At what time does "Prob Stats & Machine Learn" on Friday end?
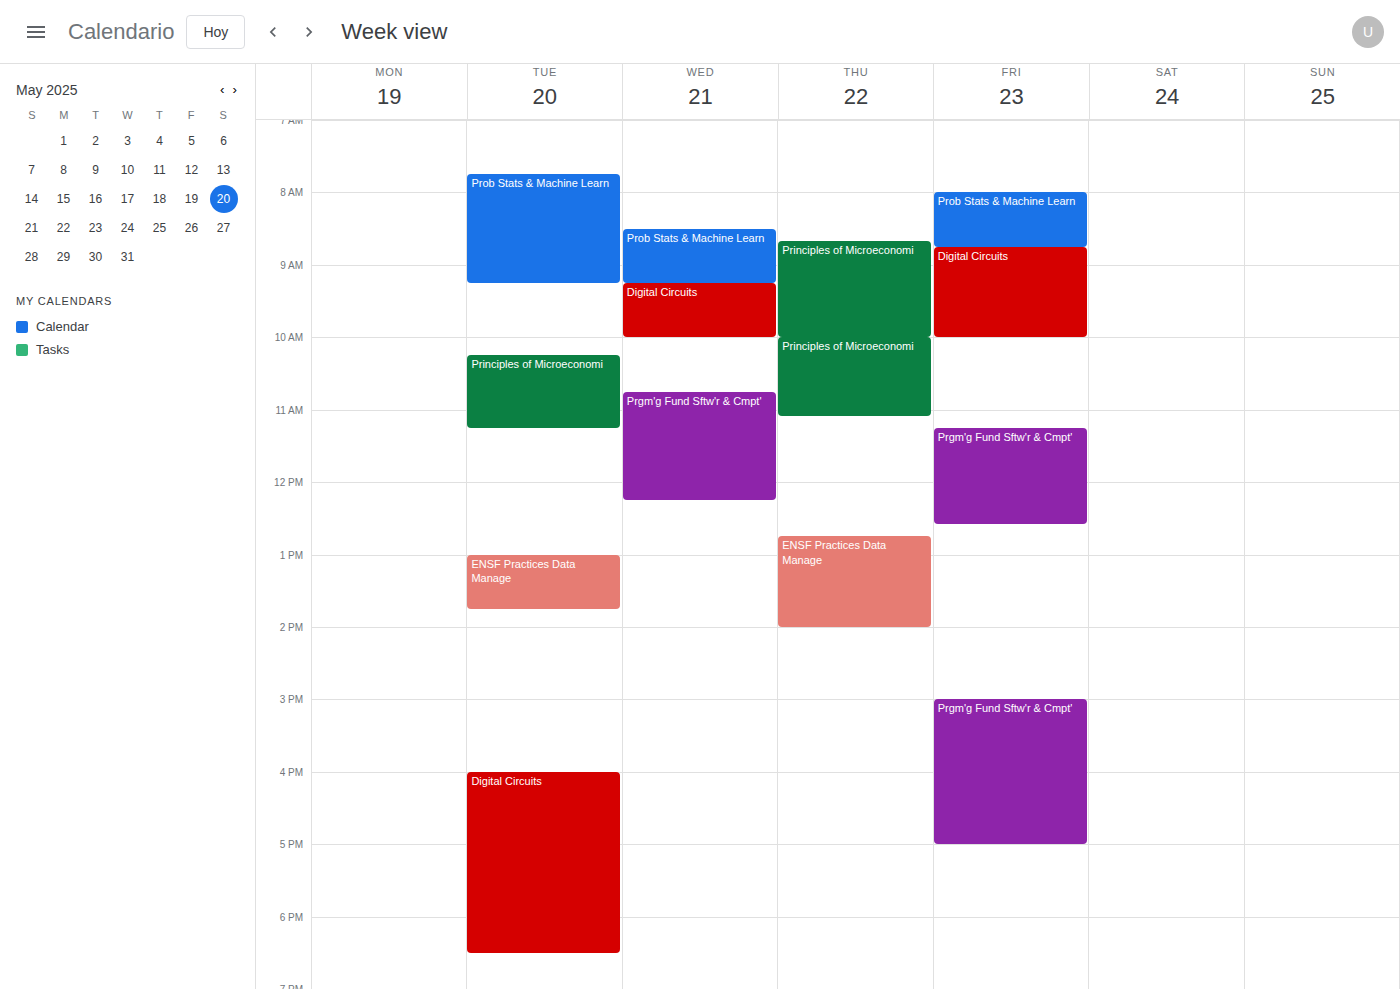
8:45 AM